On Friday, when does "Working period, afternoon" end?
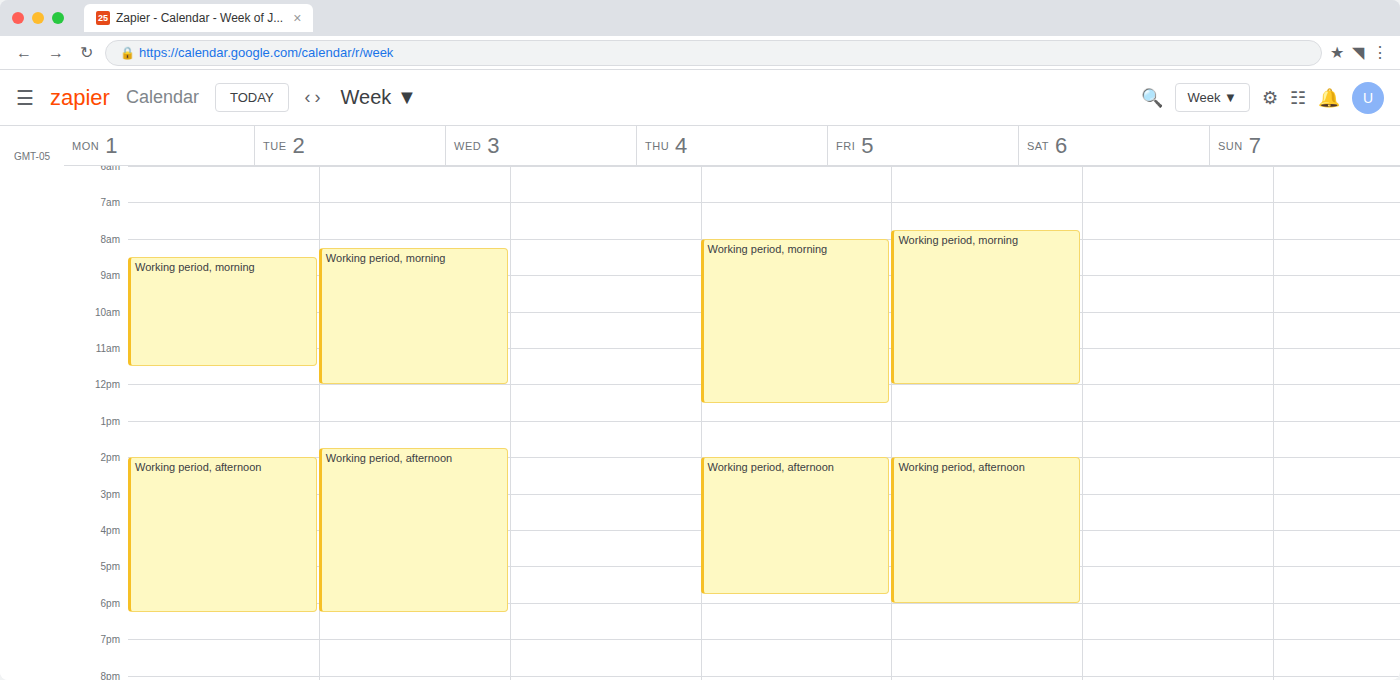
6:00 PM